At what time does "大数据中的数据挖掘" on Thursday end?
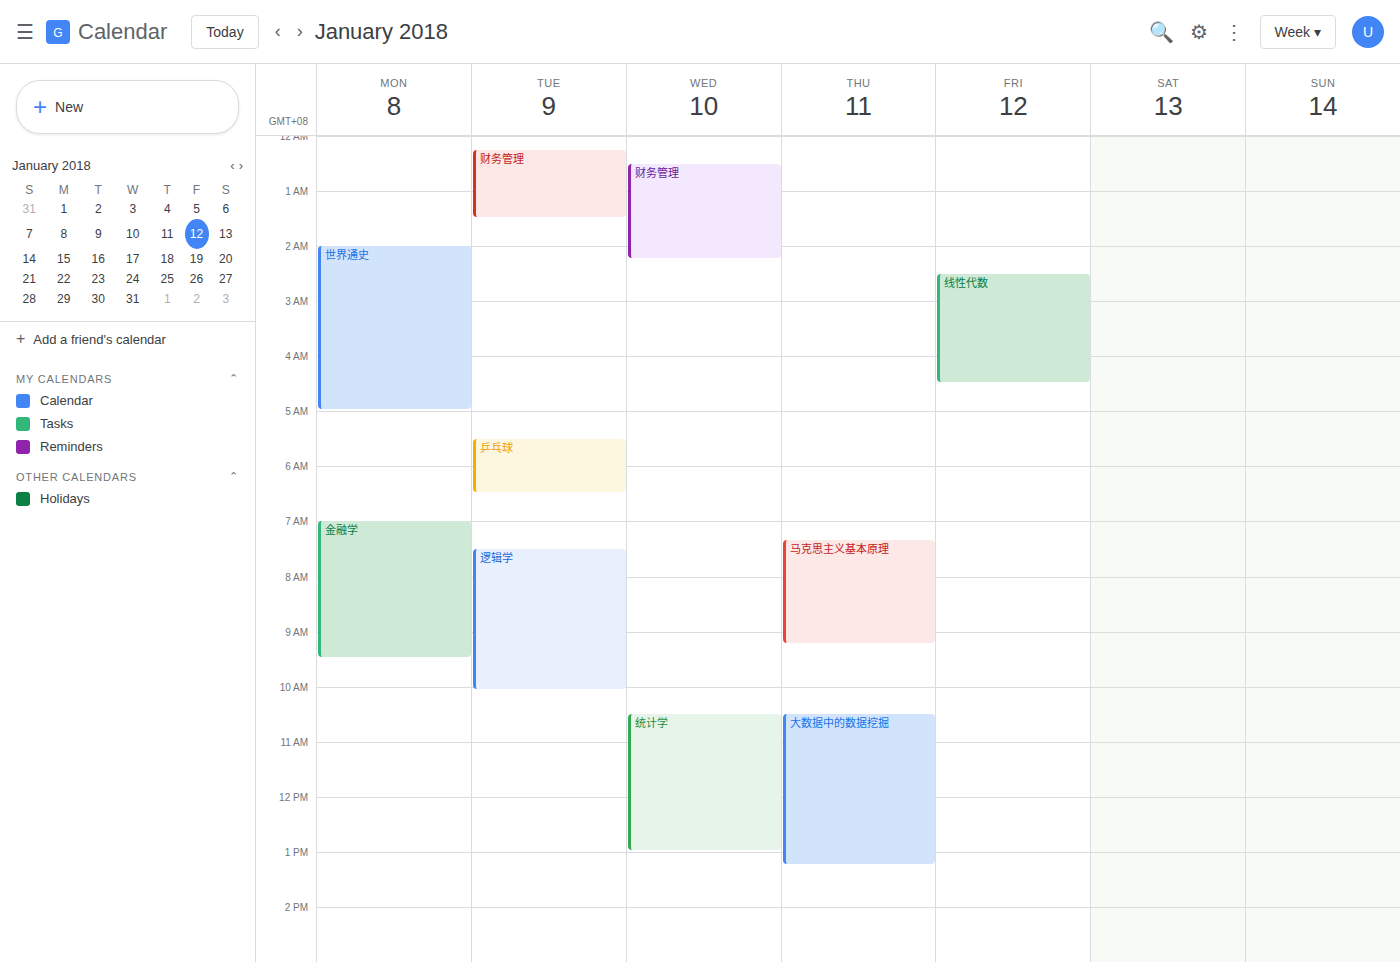
13:15